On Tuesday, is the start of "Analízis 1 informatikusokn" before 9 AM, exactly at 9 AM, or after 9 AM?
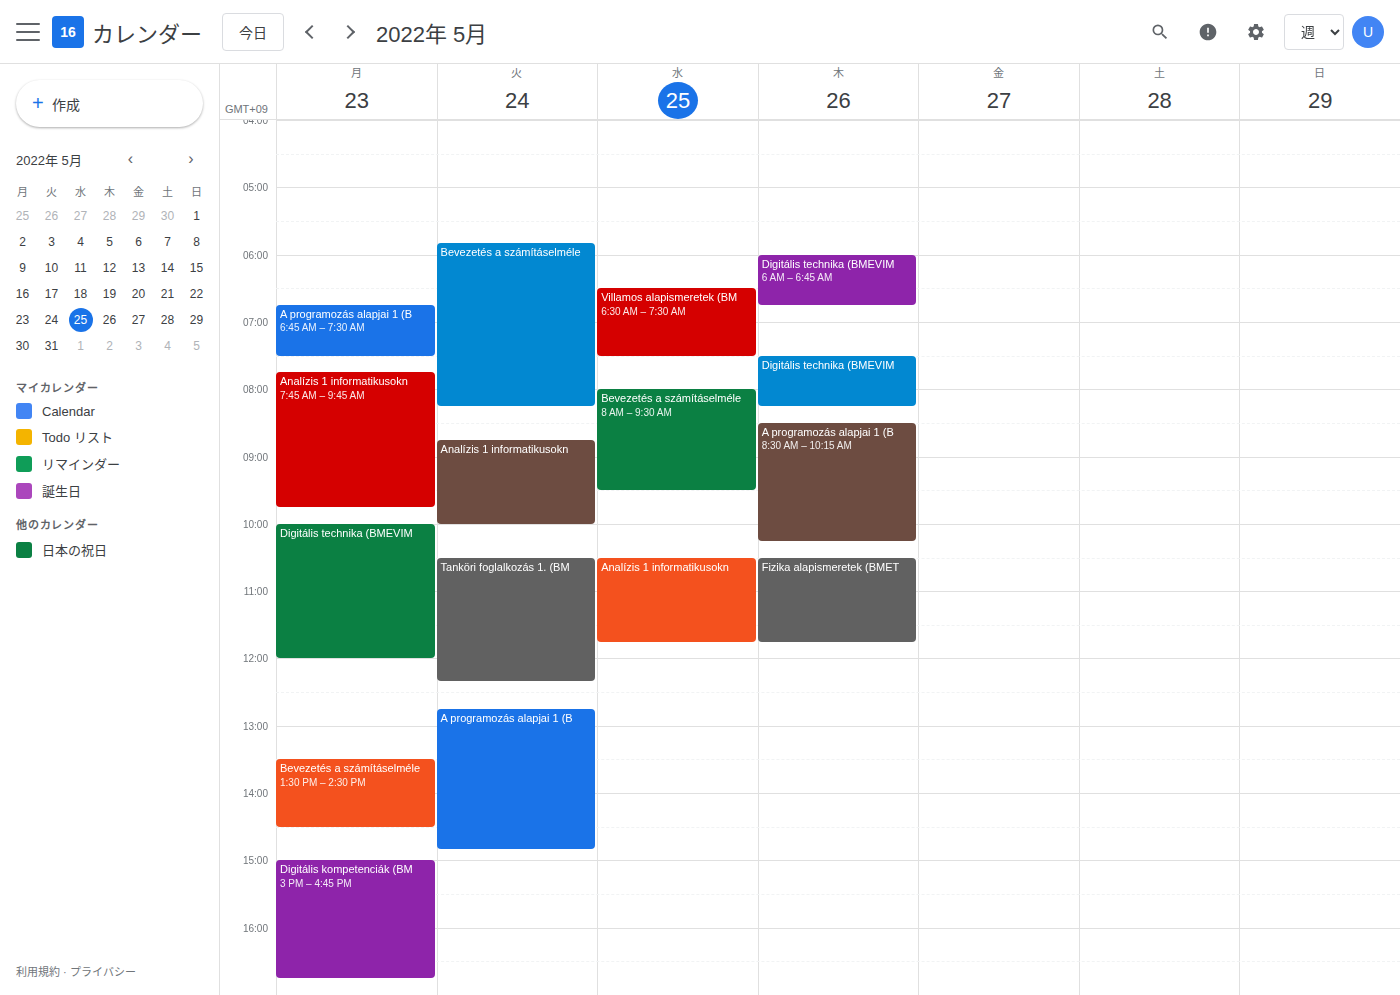
8:45 AM -- before 9 AM, 15 minutes above the 9 AM line.